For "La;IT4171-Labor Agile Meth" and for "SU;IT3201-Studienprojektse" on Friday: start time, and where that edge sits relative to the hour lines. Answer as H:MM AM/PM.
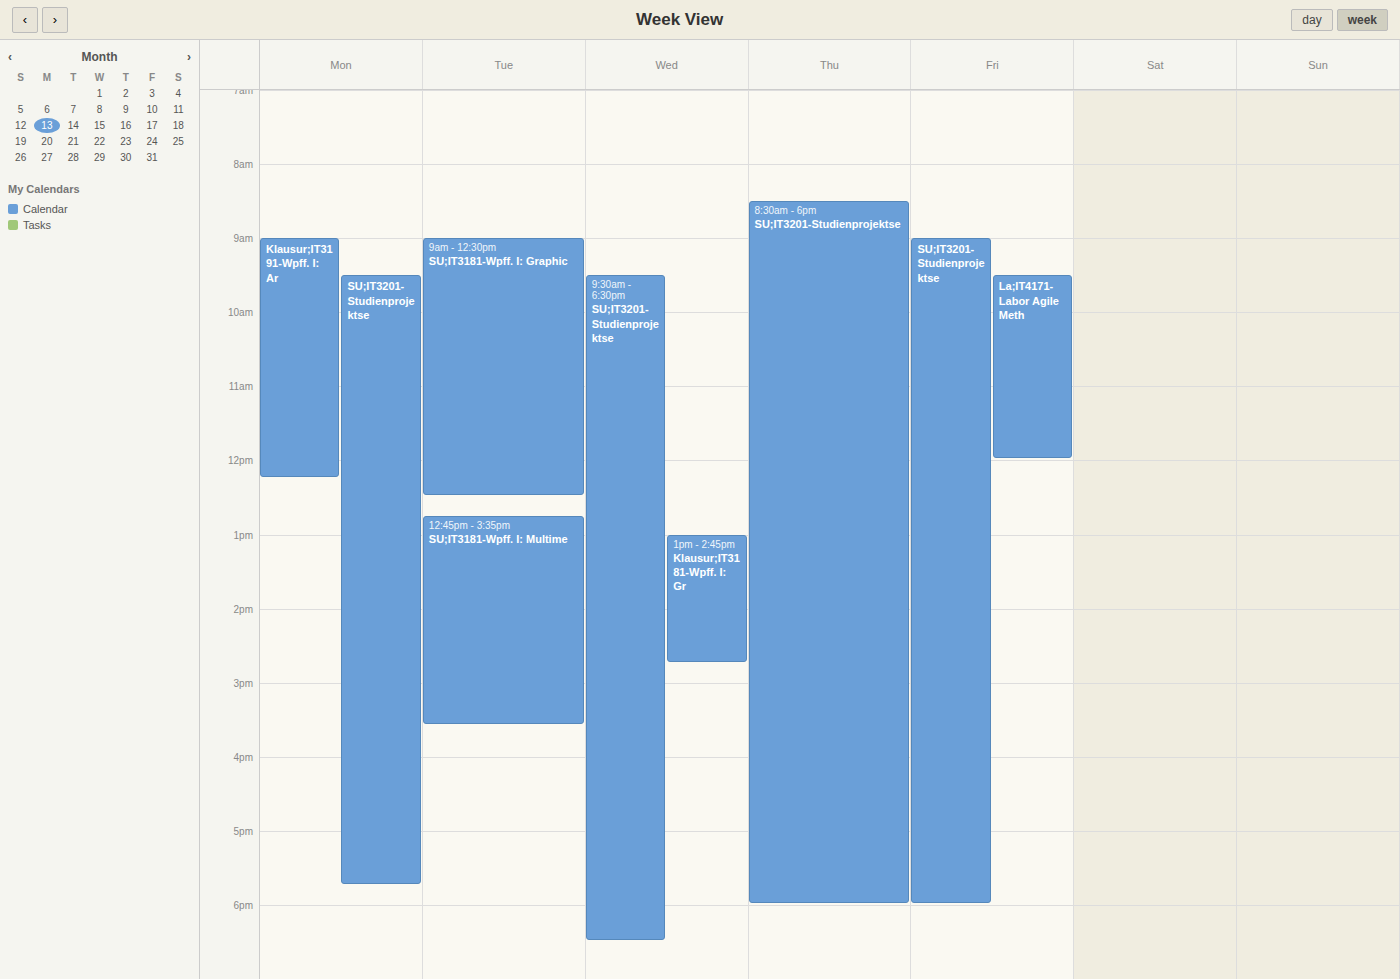
"La;IT4171-Labor Agile Meth": 9:30 AM, halfway between the 9 AM and 10 AM lines. "SU;IT3201-Studienprojektse": 9:00 AM, exactly on the 9 AM line.